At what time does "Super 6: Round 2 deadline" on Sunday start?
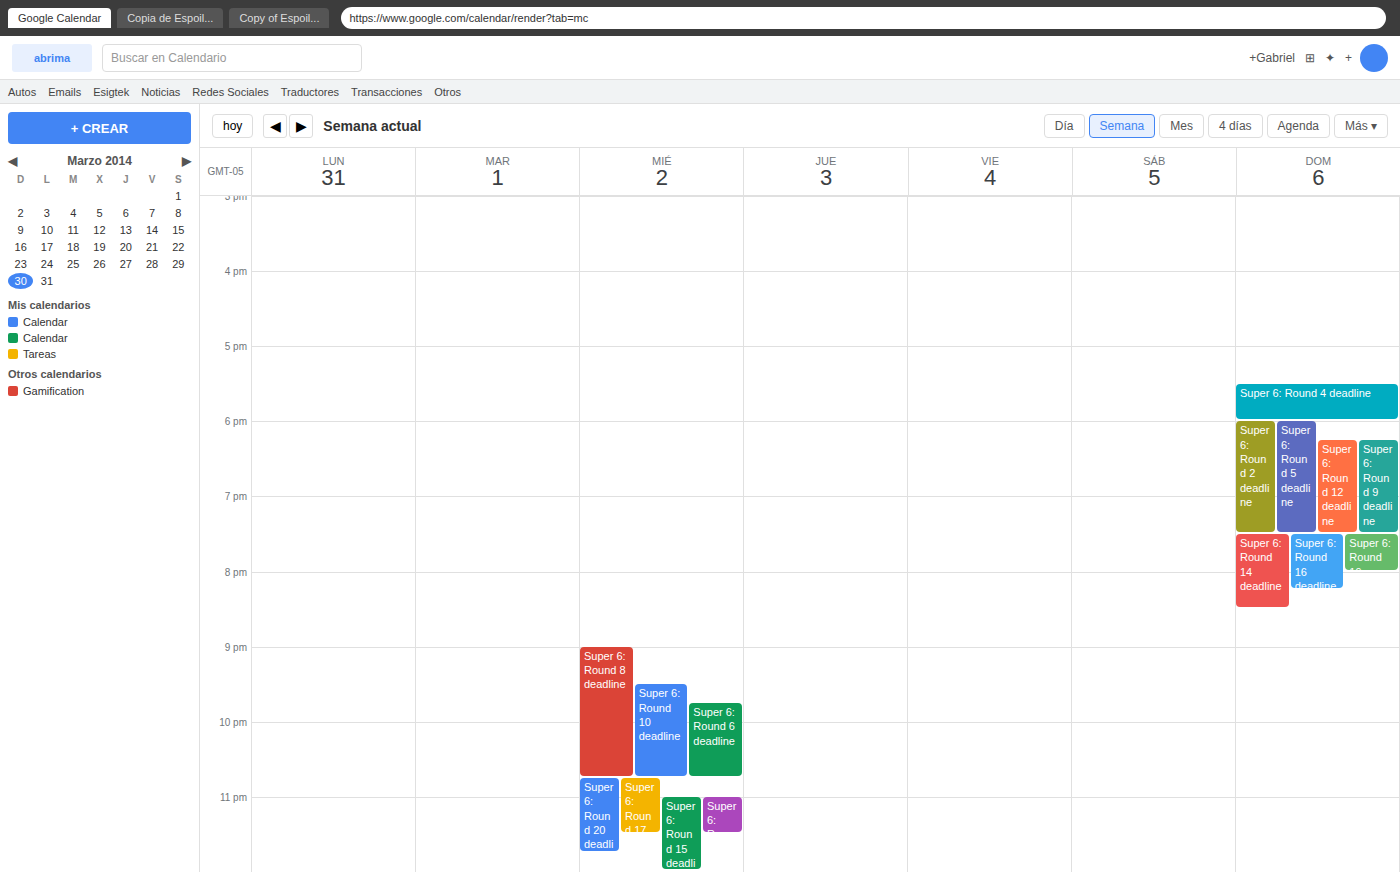
6:00 PM